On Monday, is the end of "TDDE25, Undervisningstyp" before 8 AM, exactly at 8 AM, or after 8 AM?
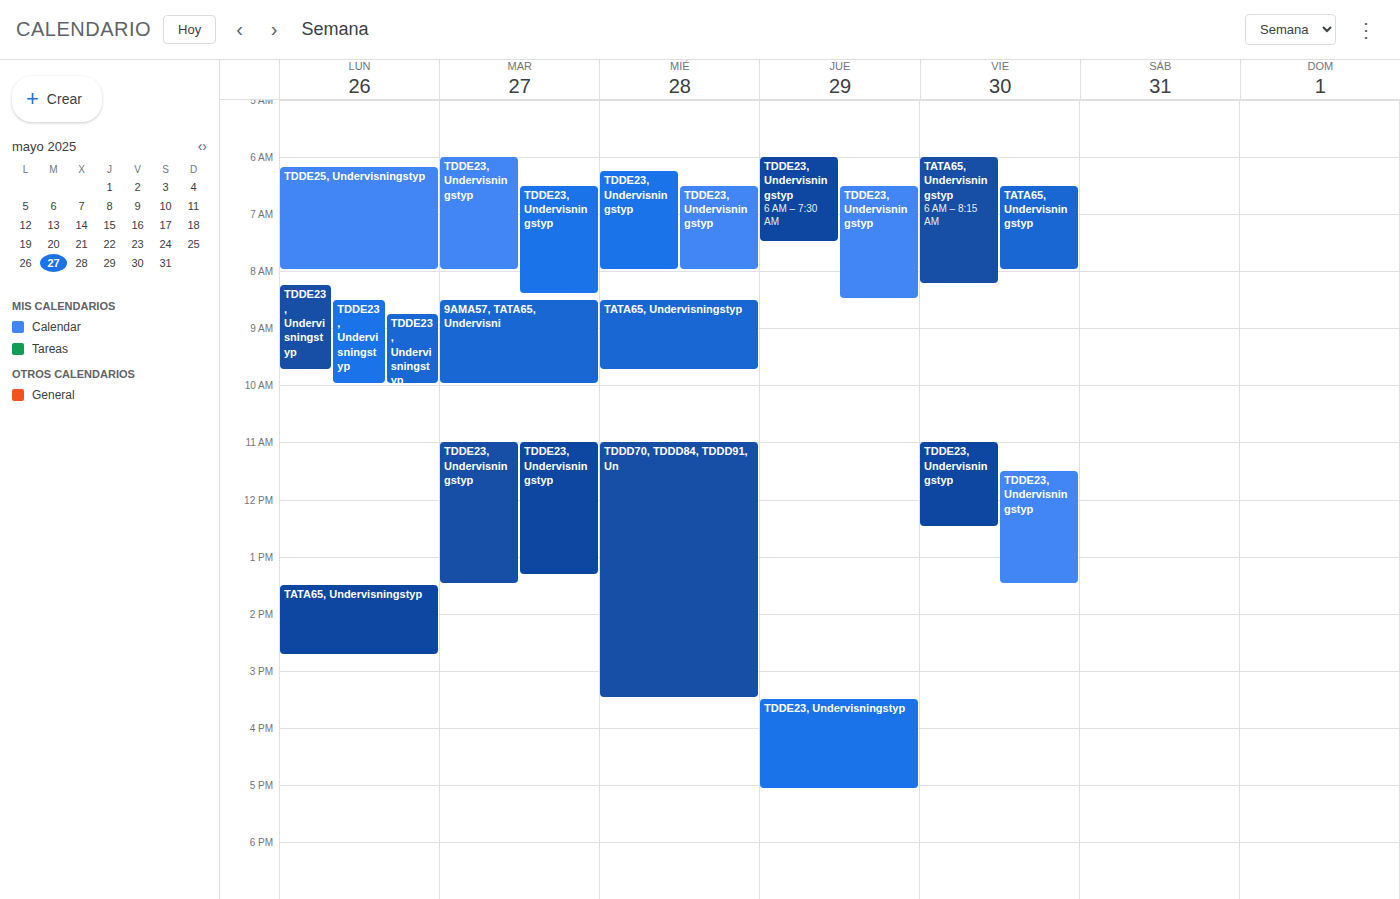
8:00 AM -- exactly at 8 AM, on the 8 AM line.